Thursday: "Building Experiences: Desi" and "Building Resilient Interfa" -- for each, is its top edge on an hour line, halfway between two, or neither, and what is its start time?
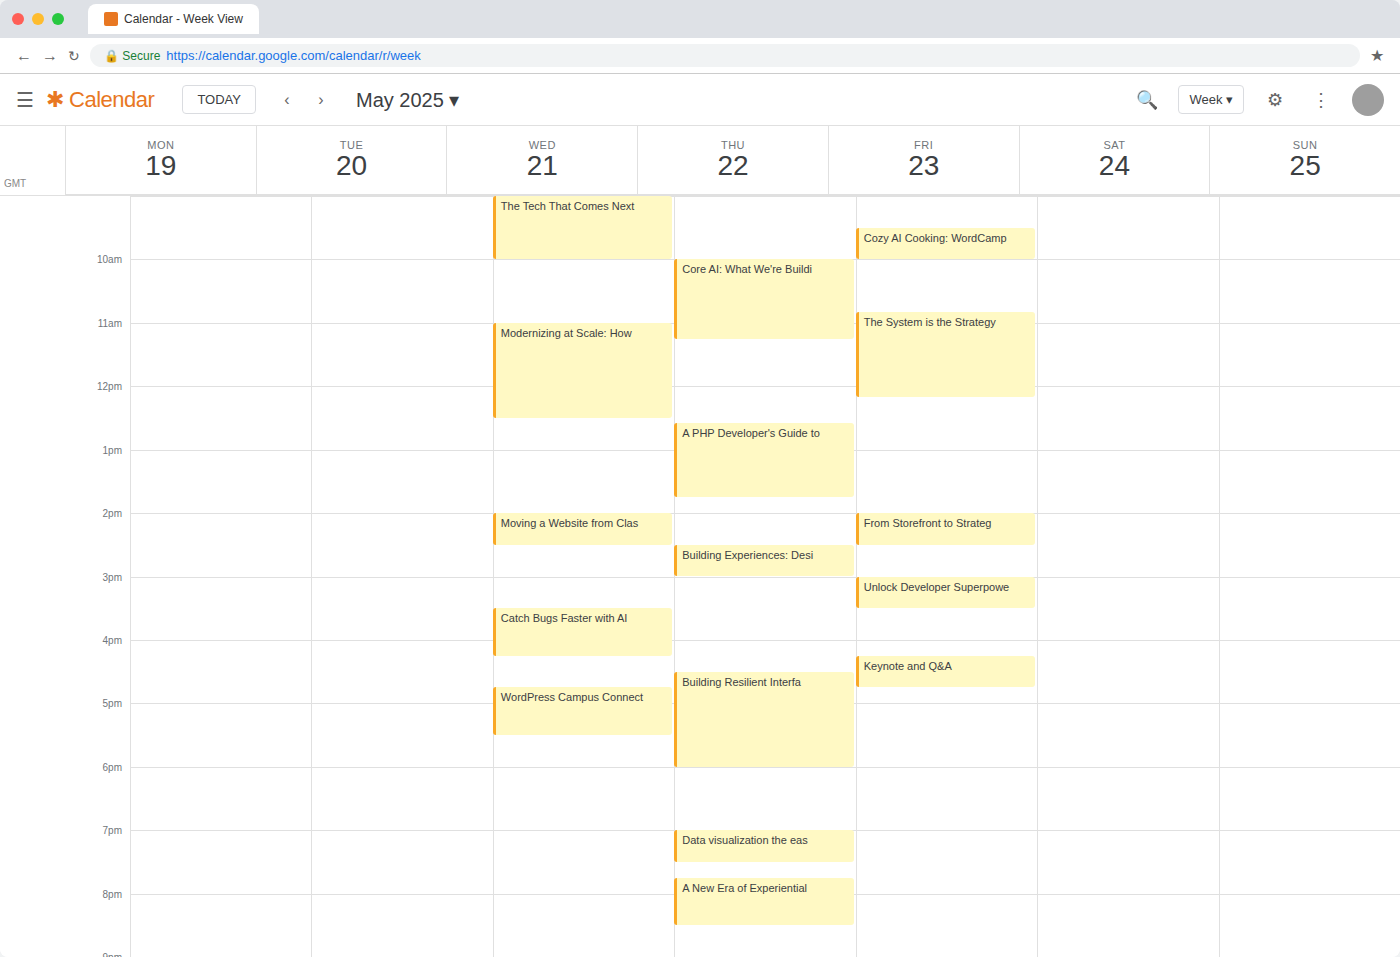
"Building Experiences: Desi": 2:30 PM, halfway between the 2 PM and 3 PM lines. "Building Resilient Interfa": 4:30 PM, halfway between the 4 PM and 5 PM lines.